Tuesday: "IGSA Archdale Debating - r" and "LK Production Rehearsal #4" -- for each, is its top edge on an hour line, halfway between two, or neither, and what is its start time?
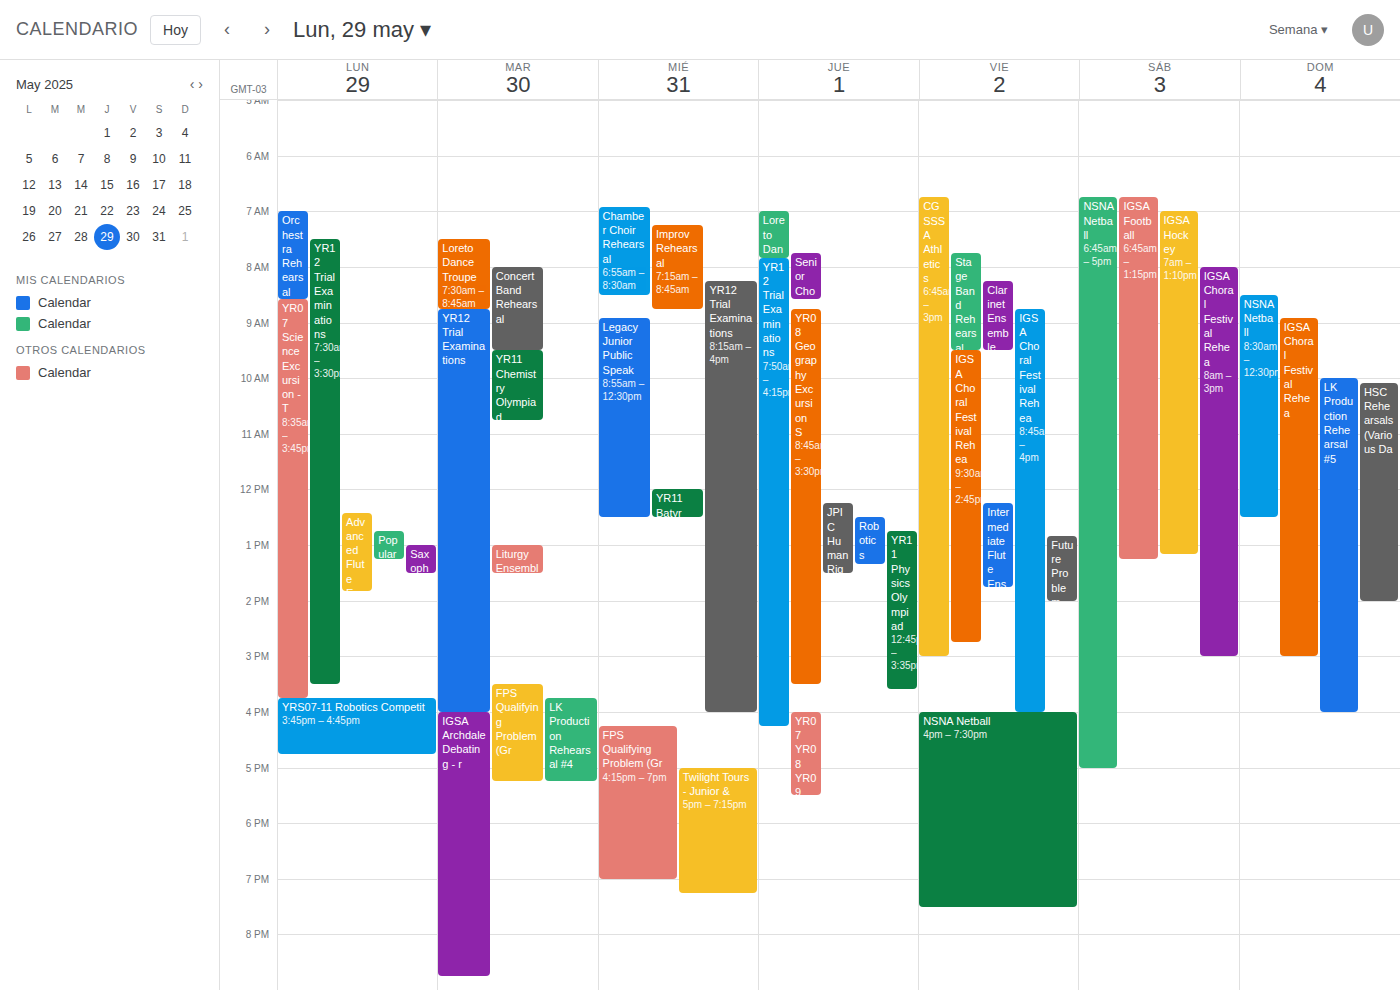
"IGSA Archdale Debating - r": 4:00 PM, exactly on the 4 PM line. "LK Production Rehearsal #4": 3:45 PM, neither: three quarters of the way from the 3 PM line to the 4 PM line.